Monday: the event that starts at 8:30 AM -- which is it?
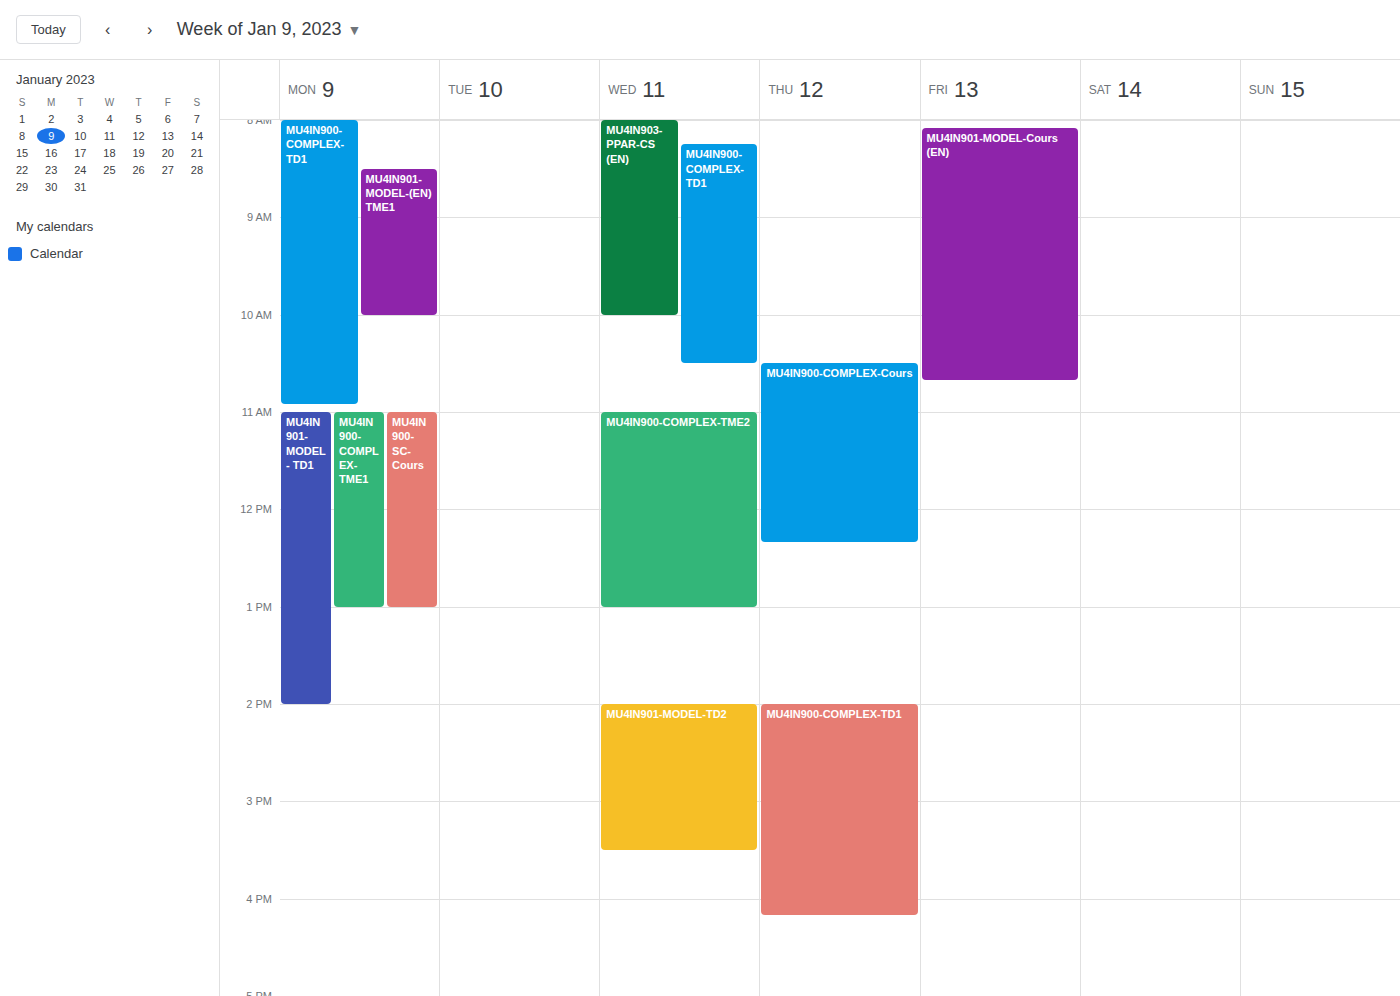
"MU4IN901-MODEL-(EN) TME1"